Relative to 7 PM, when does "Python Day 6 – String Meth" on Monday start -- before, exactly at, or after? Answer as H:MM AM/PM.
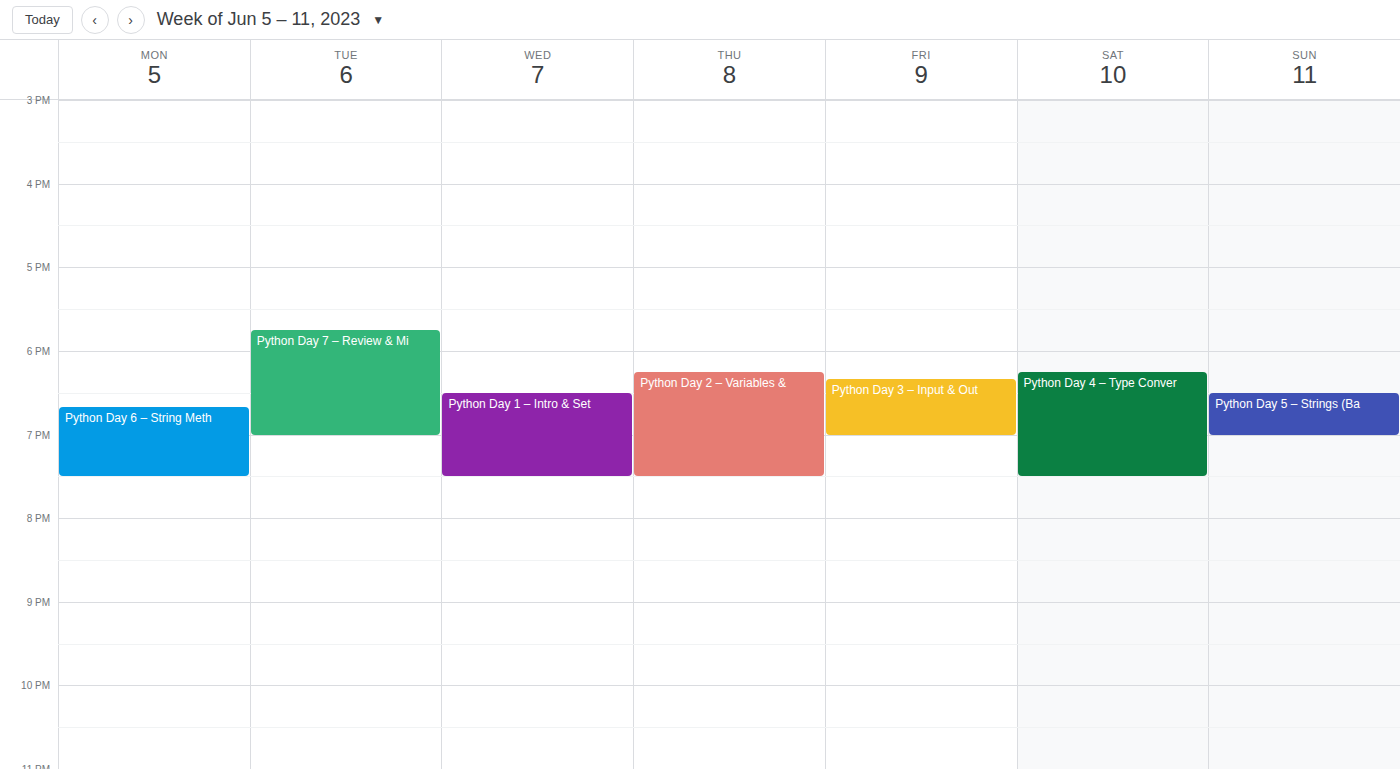
6:40 PM -- before 7 PM, 20 minutes above the 7 PM line.